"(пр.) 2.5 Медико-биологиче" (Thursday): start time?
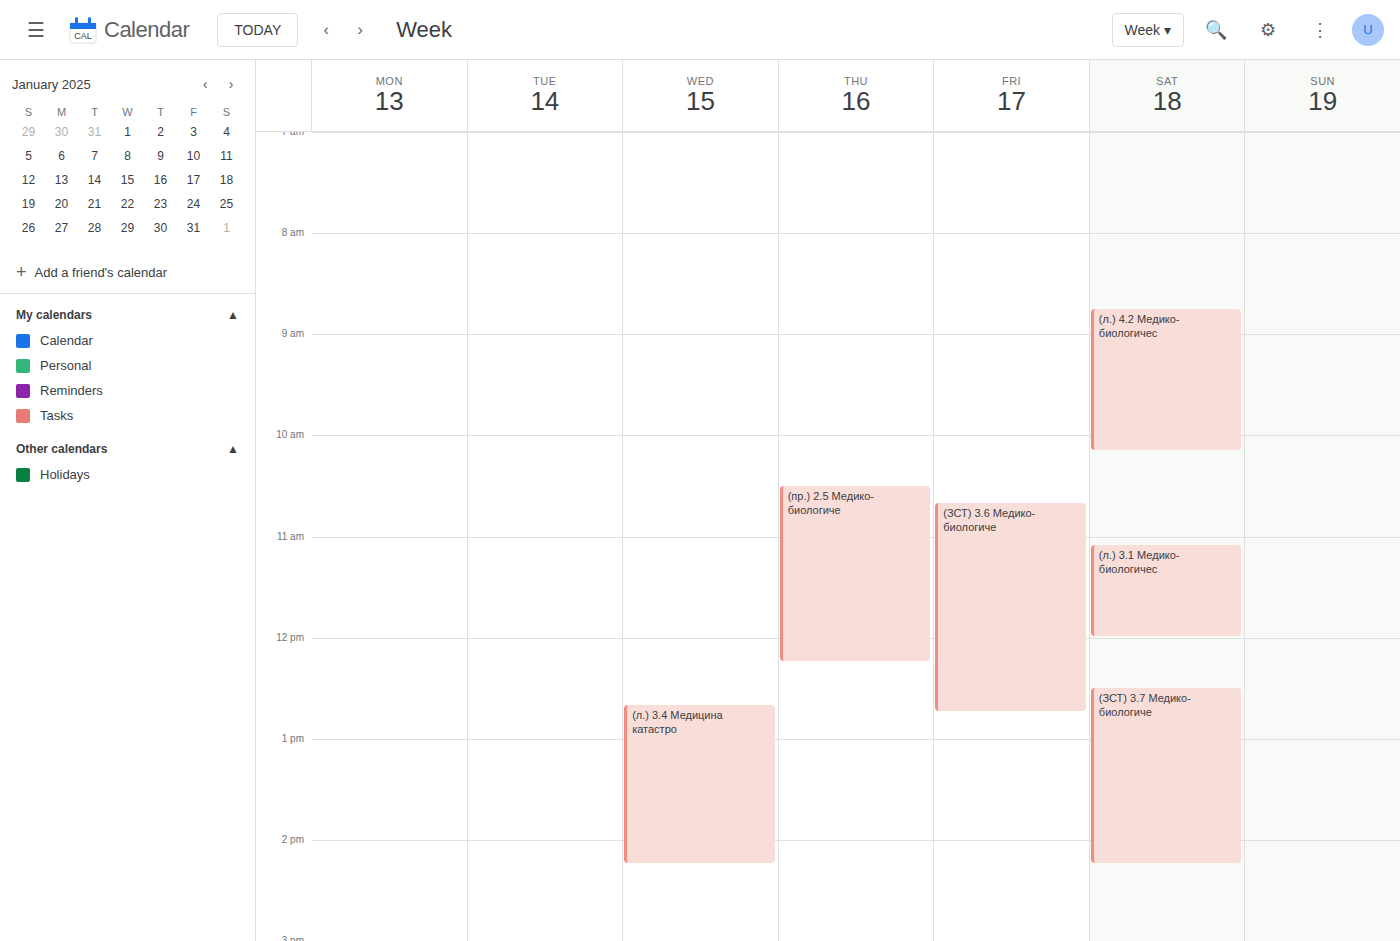
10:30 AM